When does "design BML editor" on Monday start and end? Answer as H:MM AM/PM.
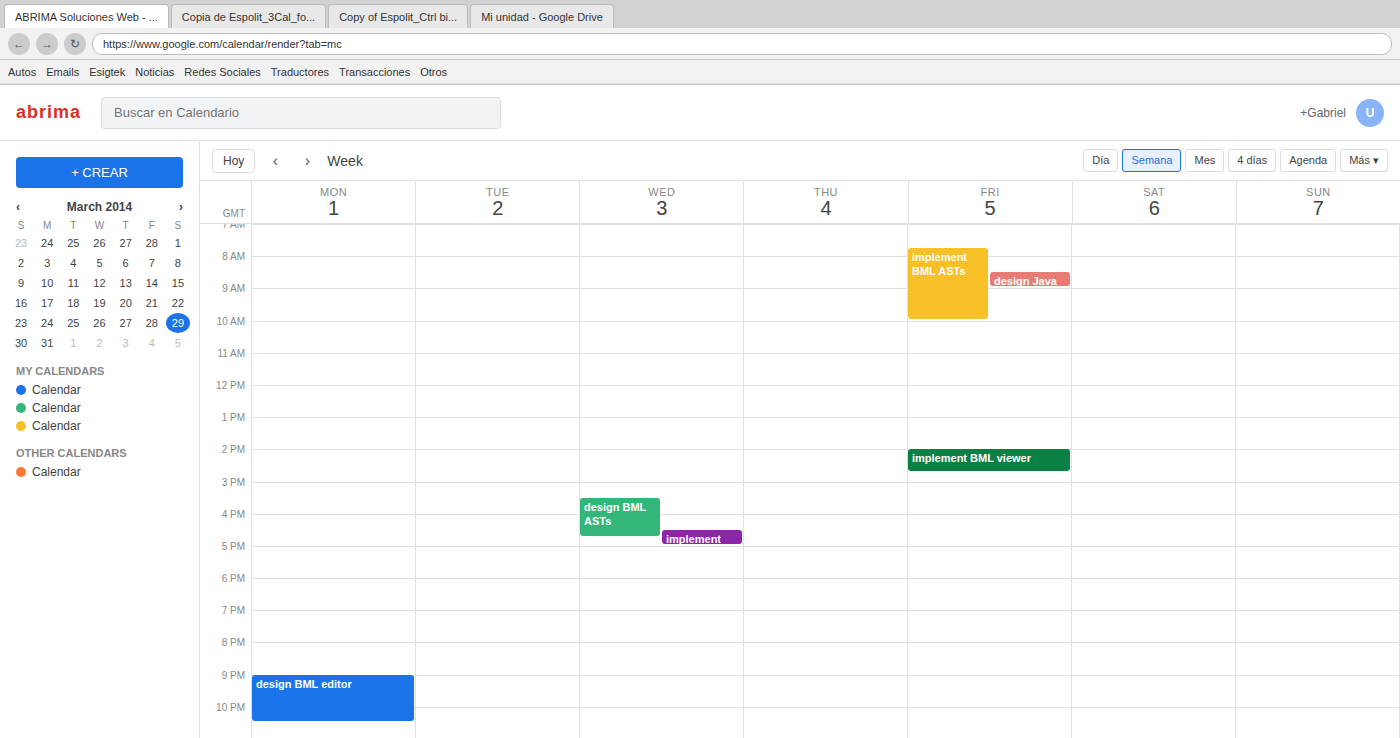
9:00 PM to 10:30 PM